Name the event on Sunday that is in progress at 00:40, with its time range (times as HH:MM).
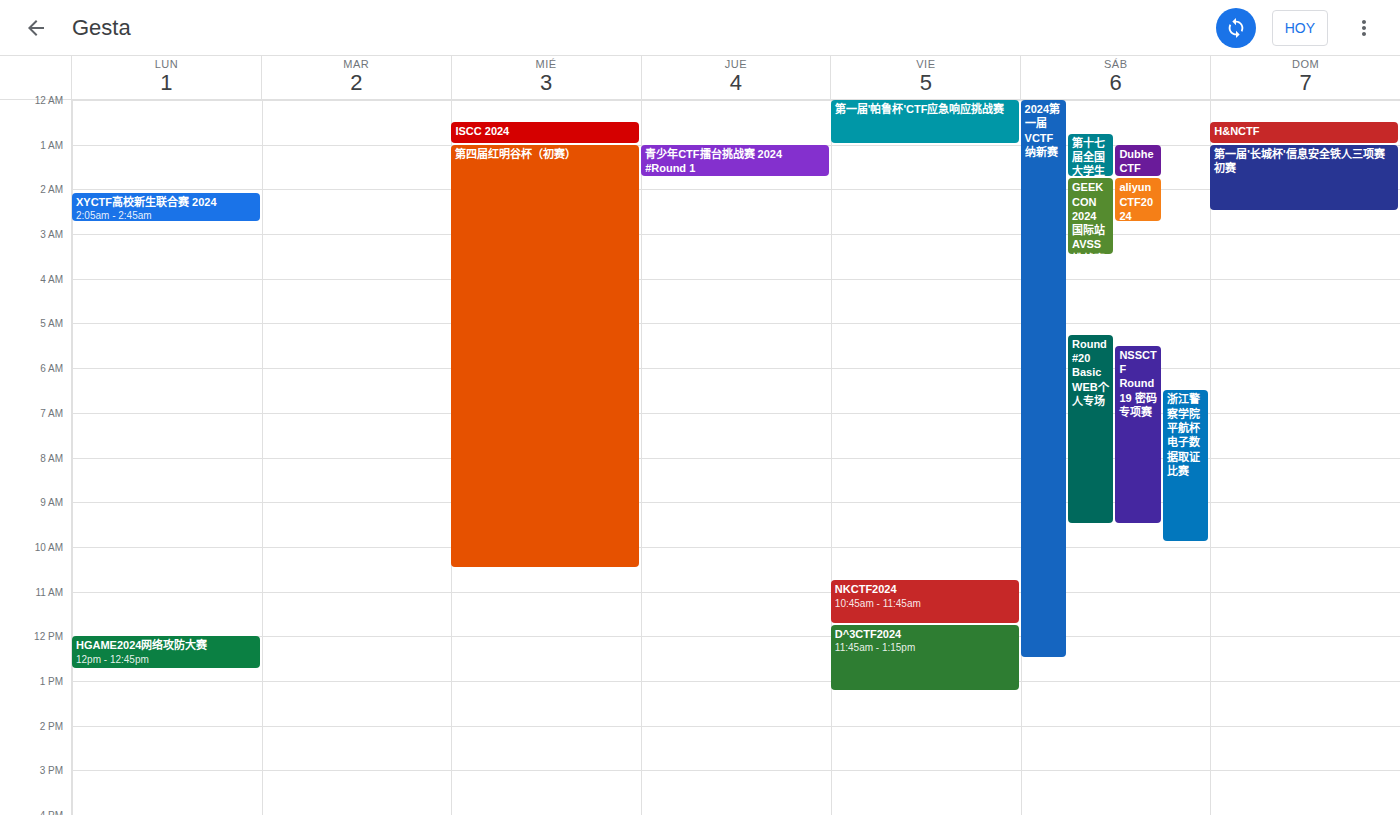
"H&NCTF", 00:30 to 01:00